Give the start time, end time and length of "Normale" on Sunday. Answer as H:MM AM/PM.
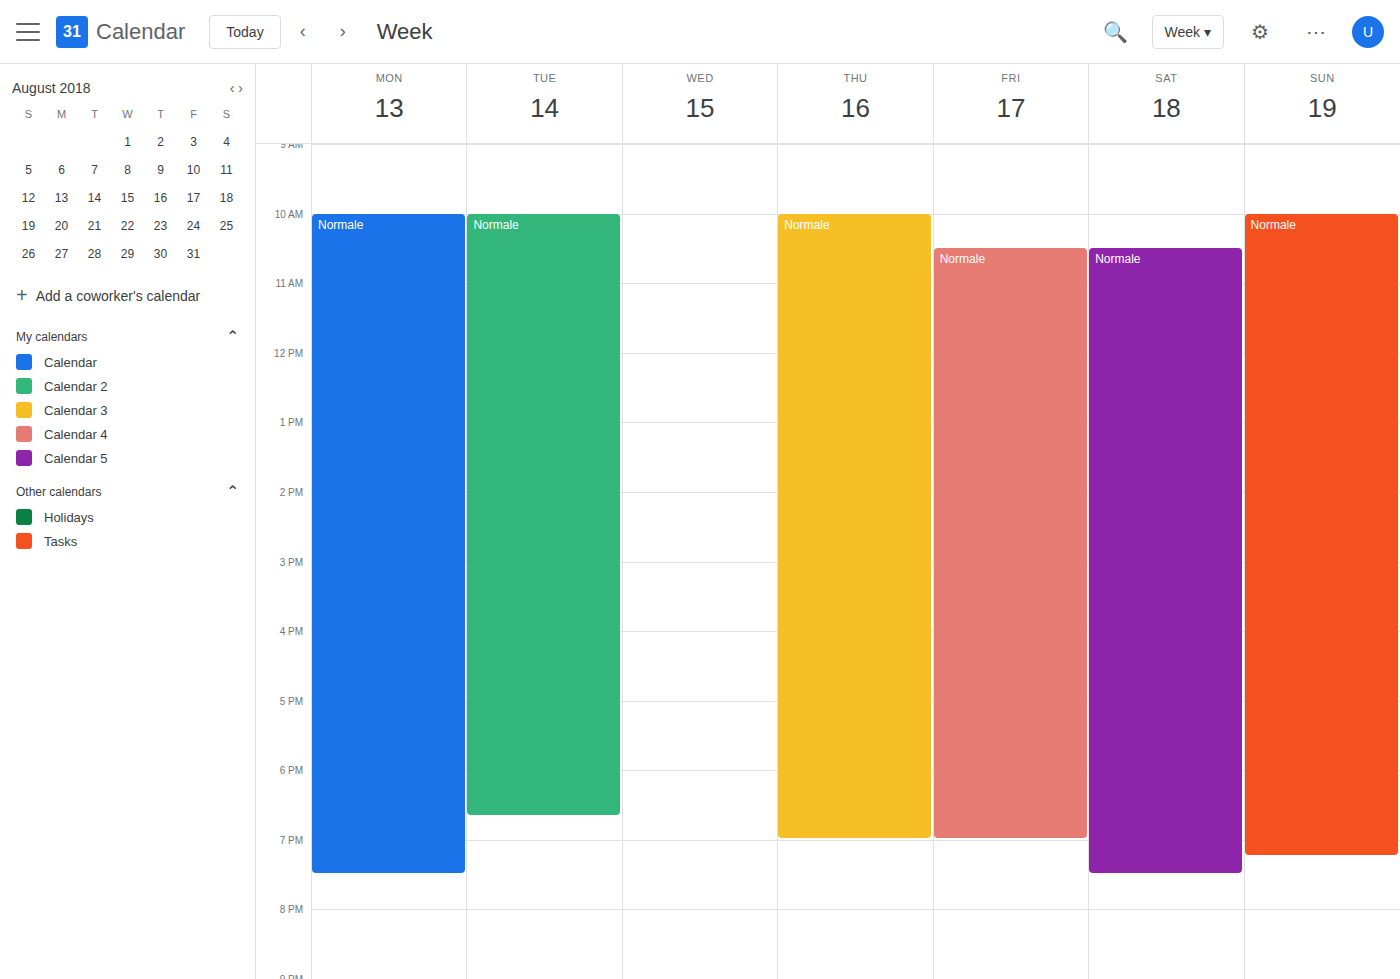
10:00 AM to 7:15 PM, 9 hours 15 minutes